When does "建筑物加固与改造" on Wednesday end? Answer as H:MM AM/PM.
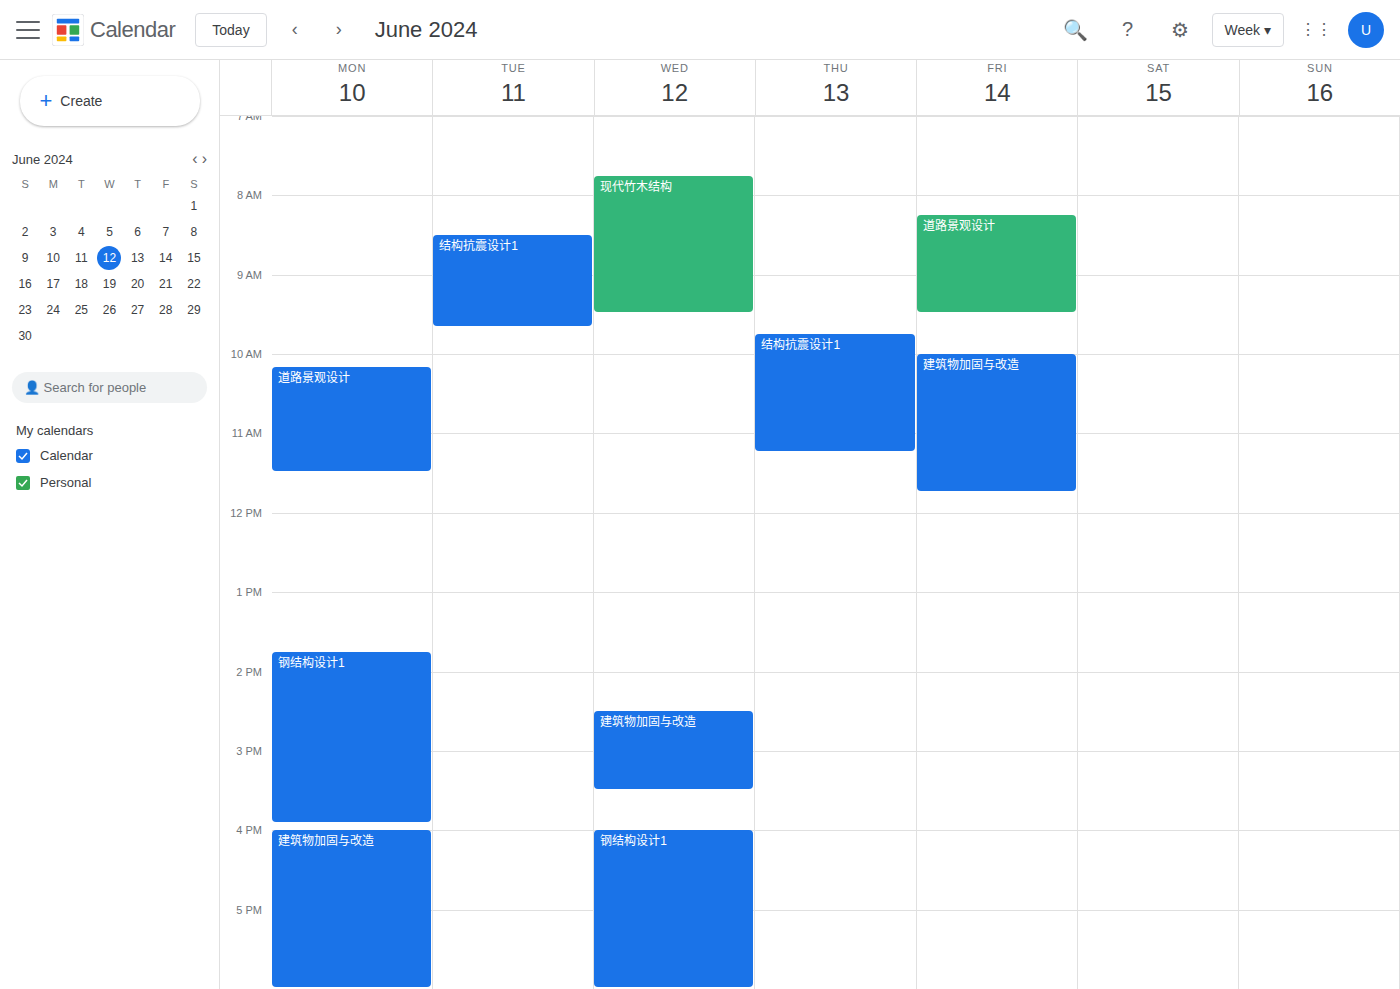
3:30 PM